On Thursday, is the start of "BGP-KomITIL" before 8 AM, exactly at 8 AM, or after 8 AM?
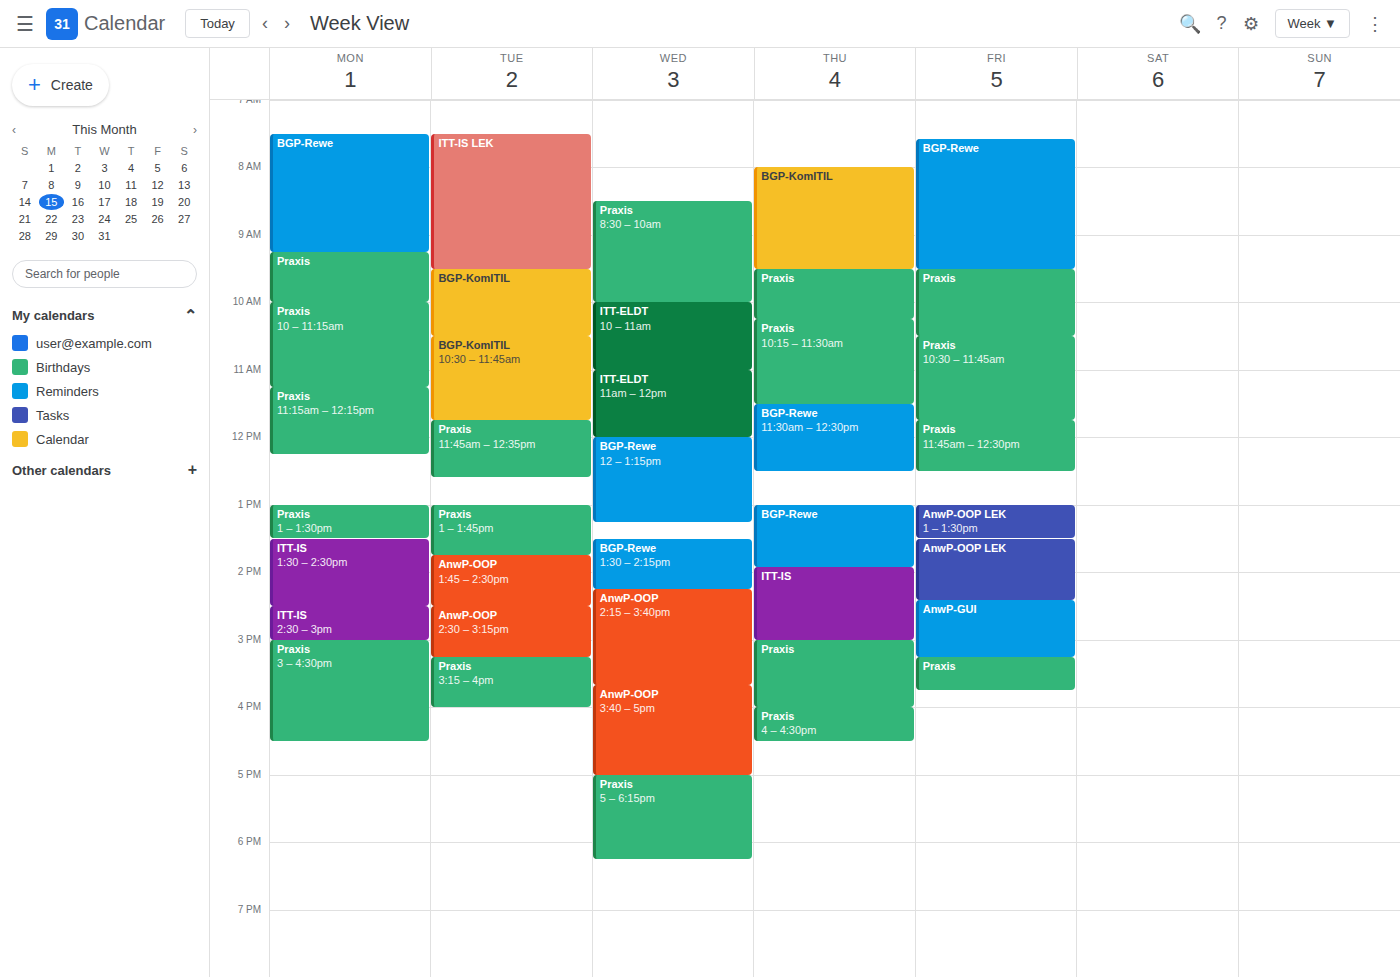
8:00 AM -- exactly at 8 AM, on the 8 AM line.